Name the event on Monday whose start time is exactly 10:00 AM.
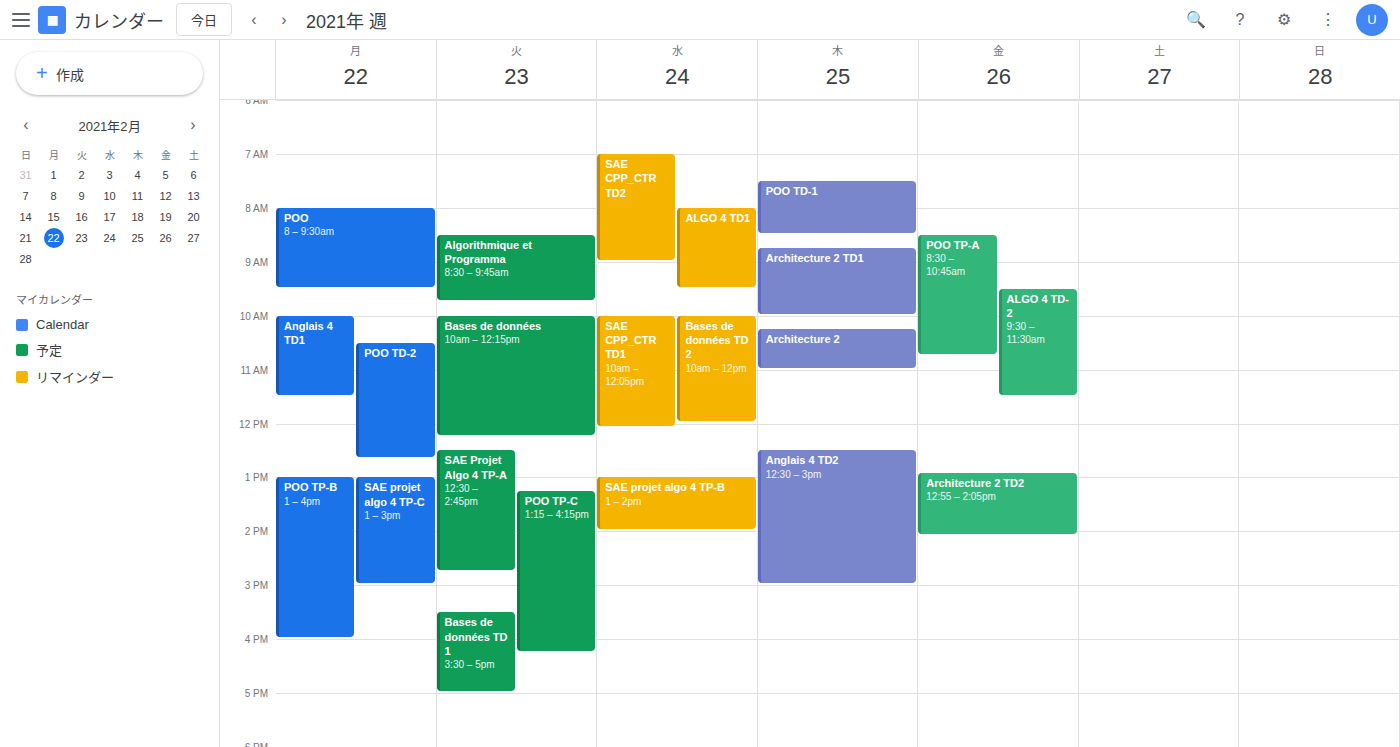
"Anglais 4 TD1"